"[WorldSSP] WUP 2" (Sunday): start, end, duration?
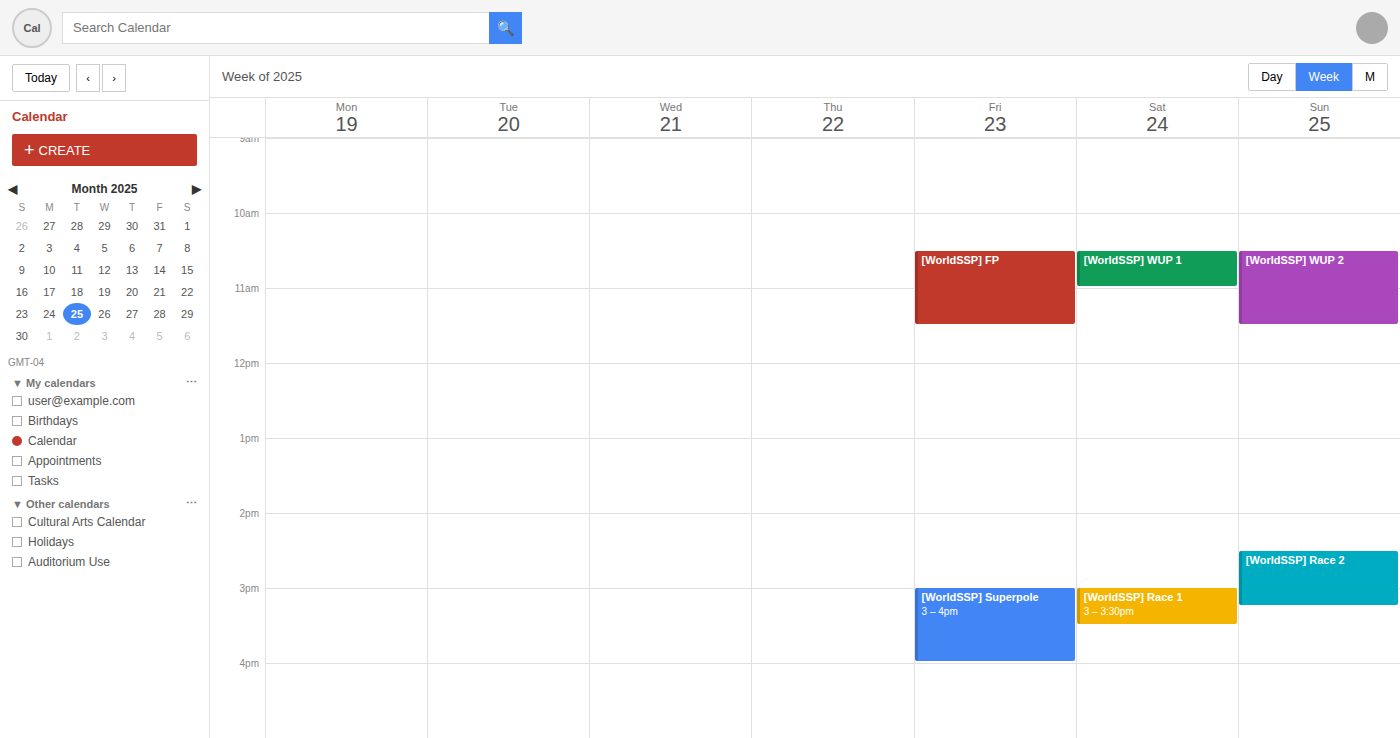
10:30 AM to 11:30 AM, 1 hour